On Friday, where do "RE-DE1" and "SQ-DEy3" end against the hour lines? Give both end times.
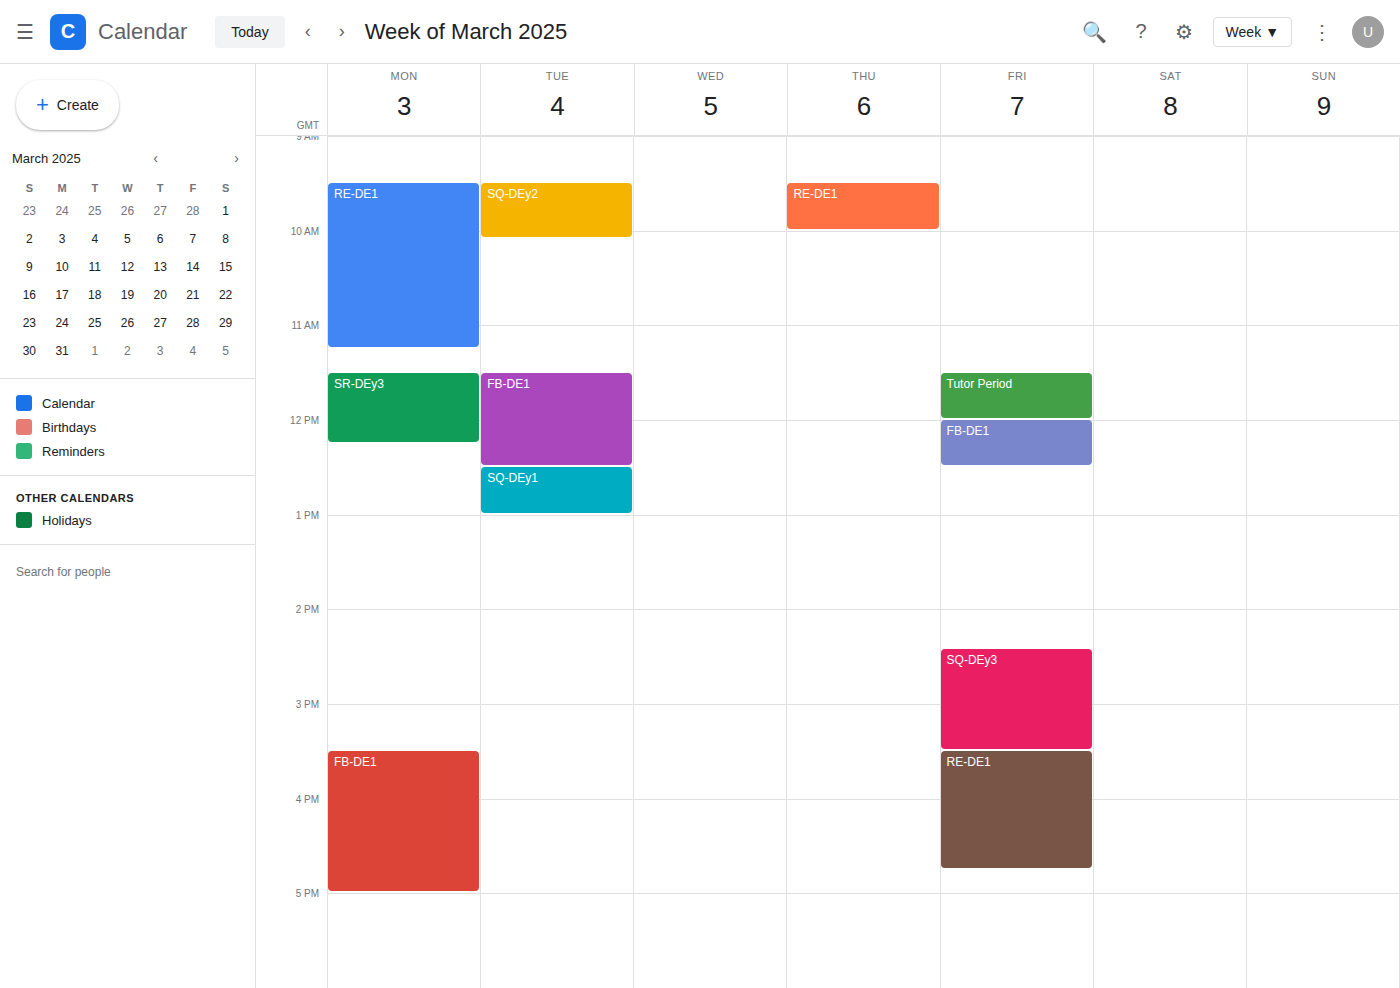
"RE-DE1": 4:45 PM, neither: three quarters of the way from the 4 PM line to the 5 PM line. "SQ-DEy3": 3:30 PM, halfway between the 3 PM and 4 PM lines.